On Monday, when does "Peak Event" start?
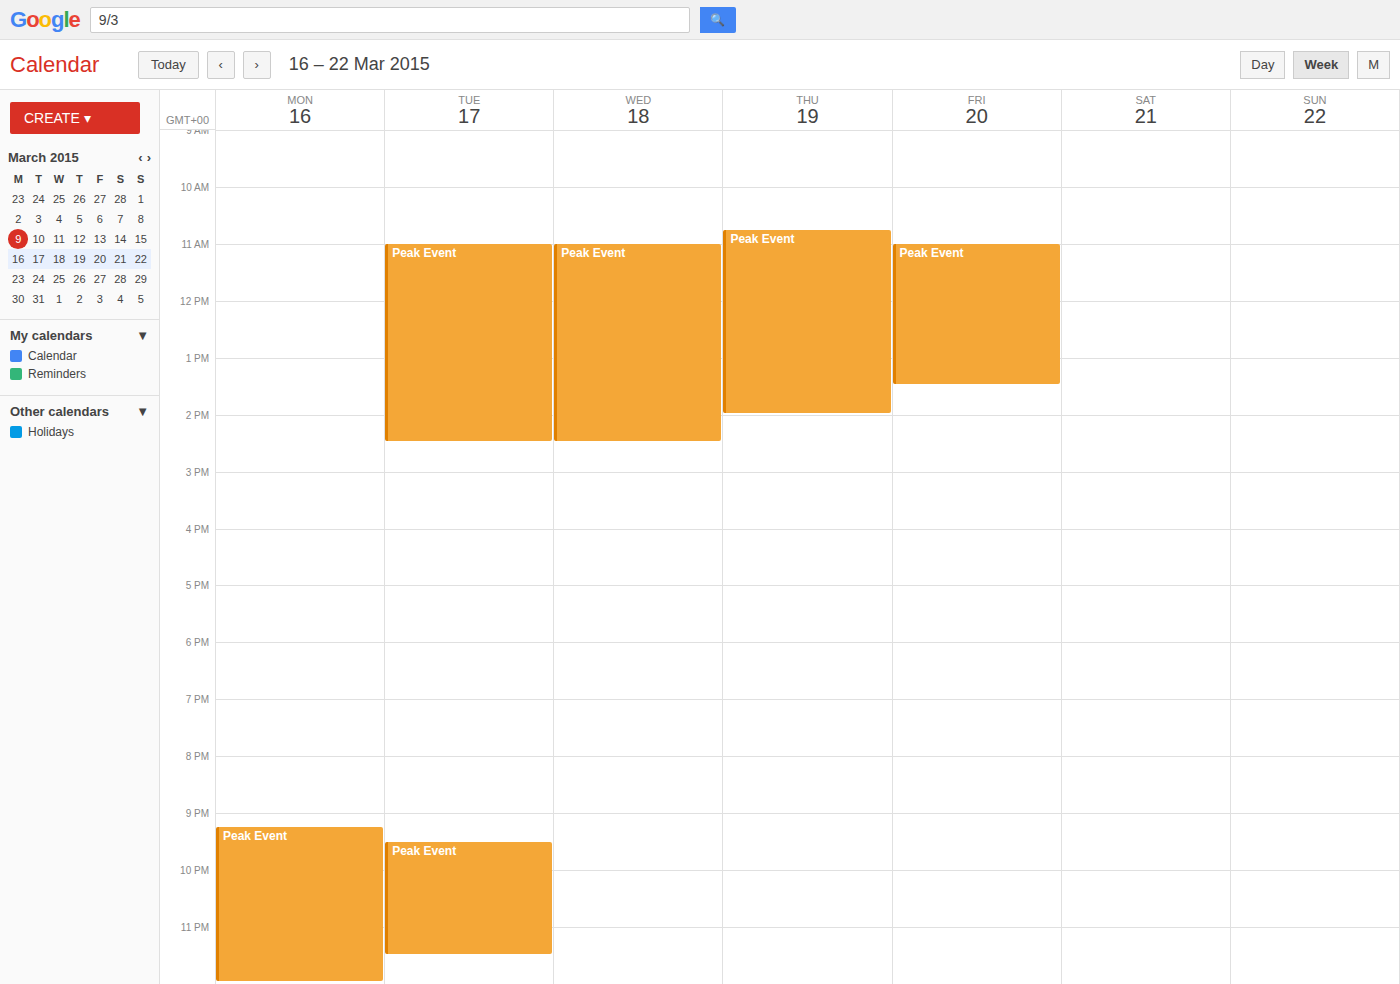
9:15 PM